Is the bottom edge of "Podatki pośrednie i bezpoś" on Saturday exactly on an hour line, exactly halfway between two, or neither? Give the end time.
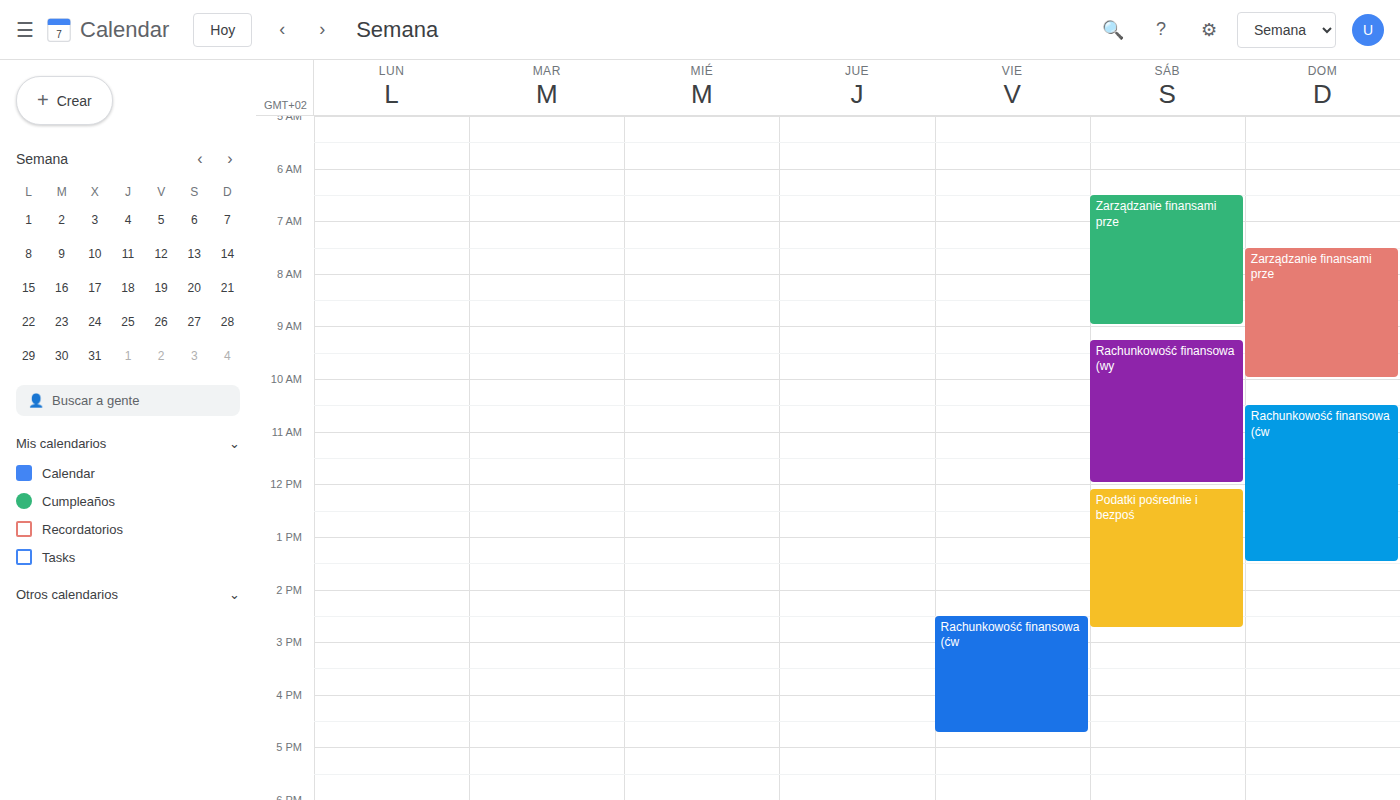
2:45 PM -- neither: three quarters of the way from the 2 PM line to the 3 PM line.